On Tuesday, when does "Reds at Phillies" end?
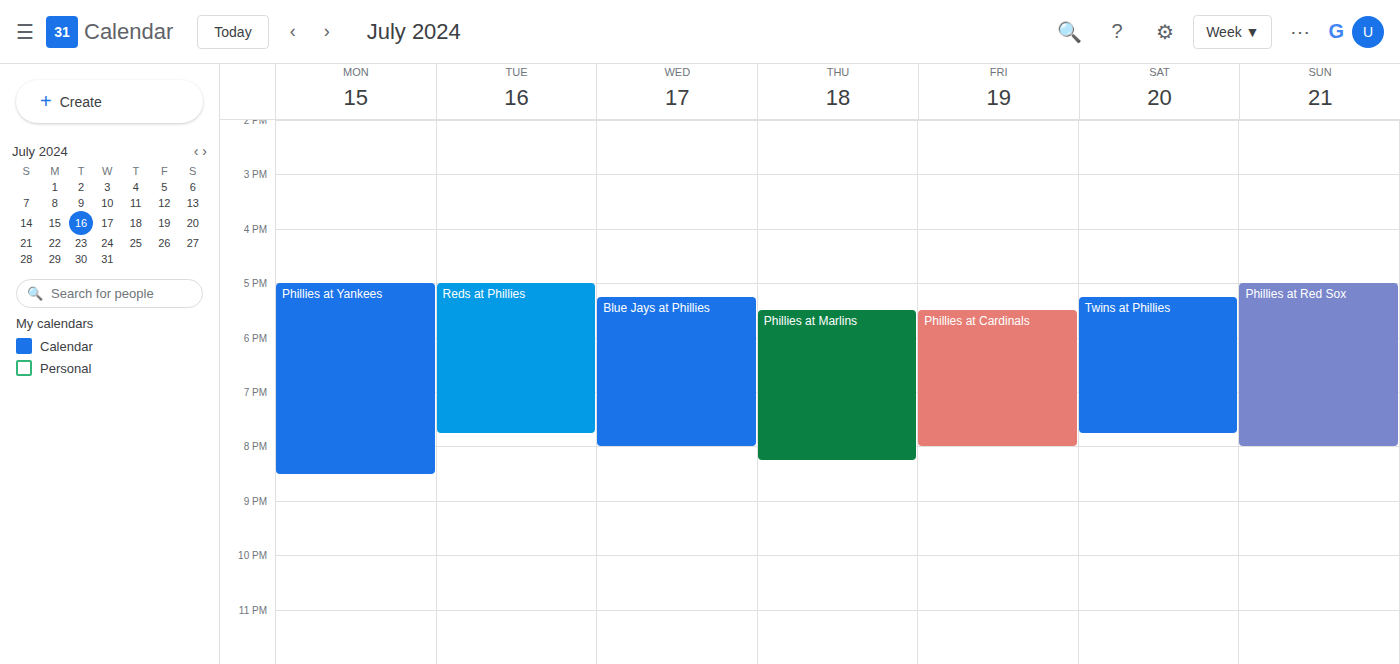
7:45 PM